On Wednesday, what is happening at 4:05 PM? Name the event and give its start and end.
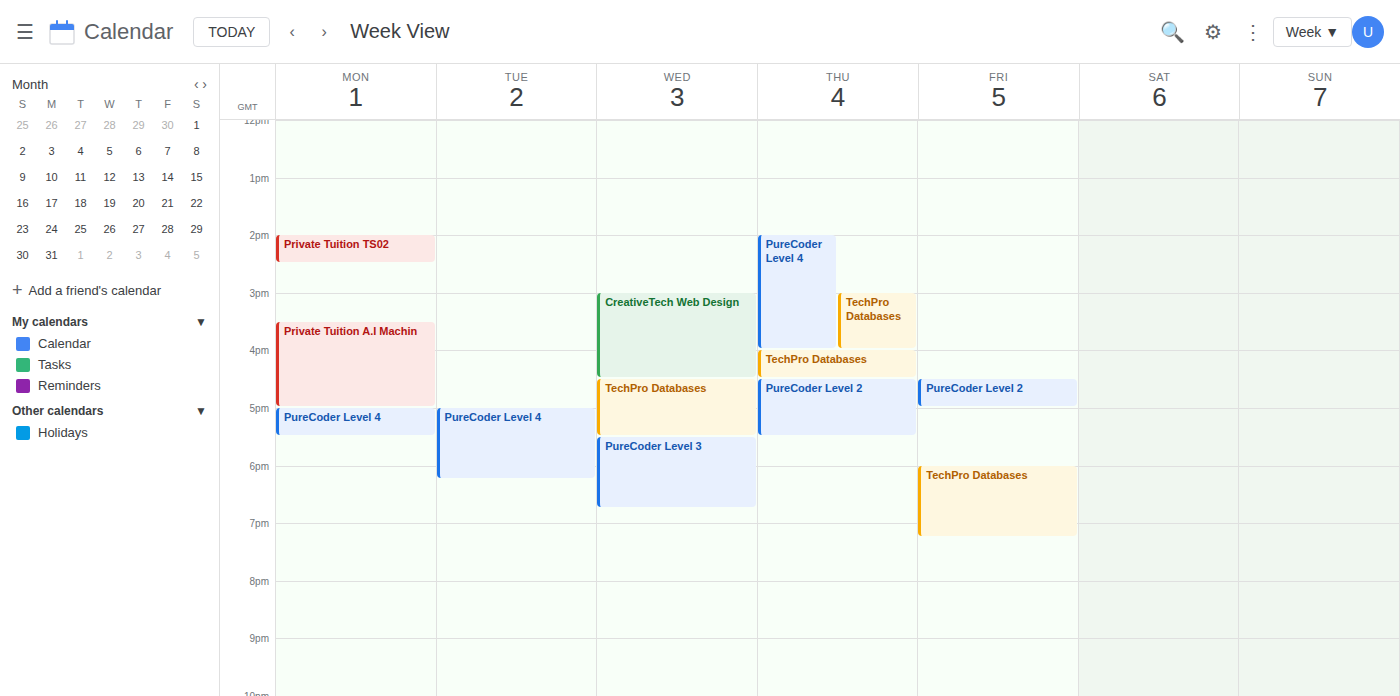
"CreativeTech Web Design", 3:00 PM to 4:30 PM